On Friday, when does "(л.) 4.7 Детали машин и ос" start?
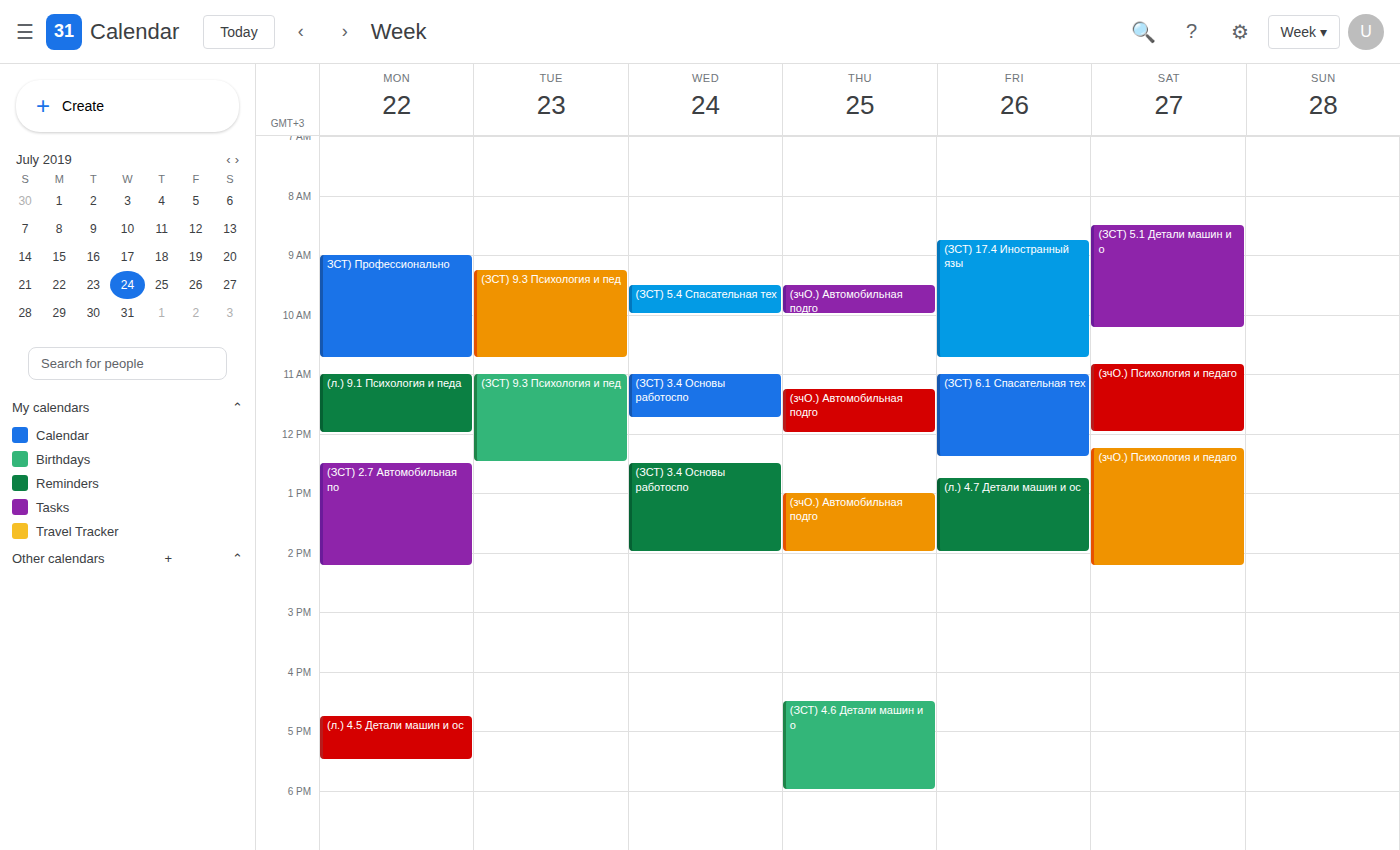
12:45 PM